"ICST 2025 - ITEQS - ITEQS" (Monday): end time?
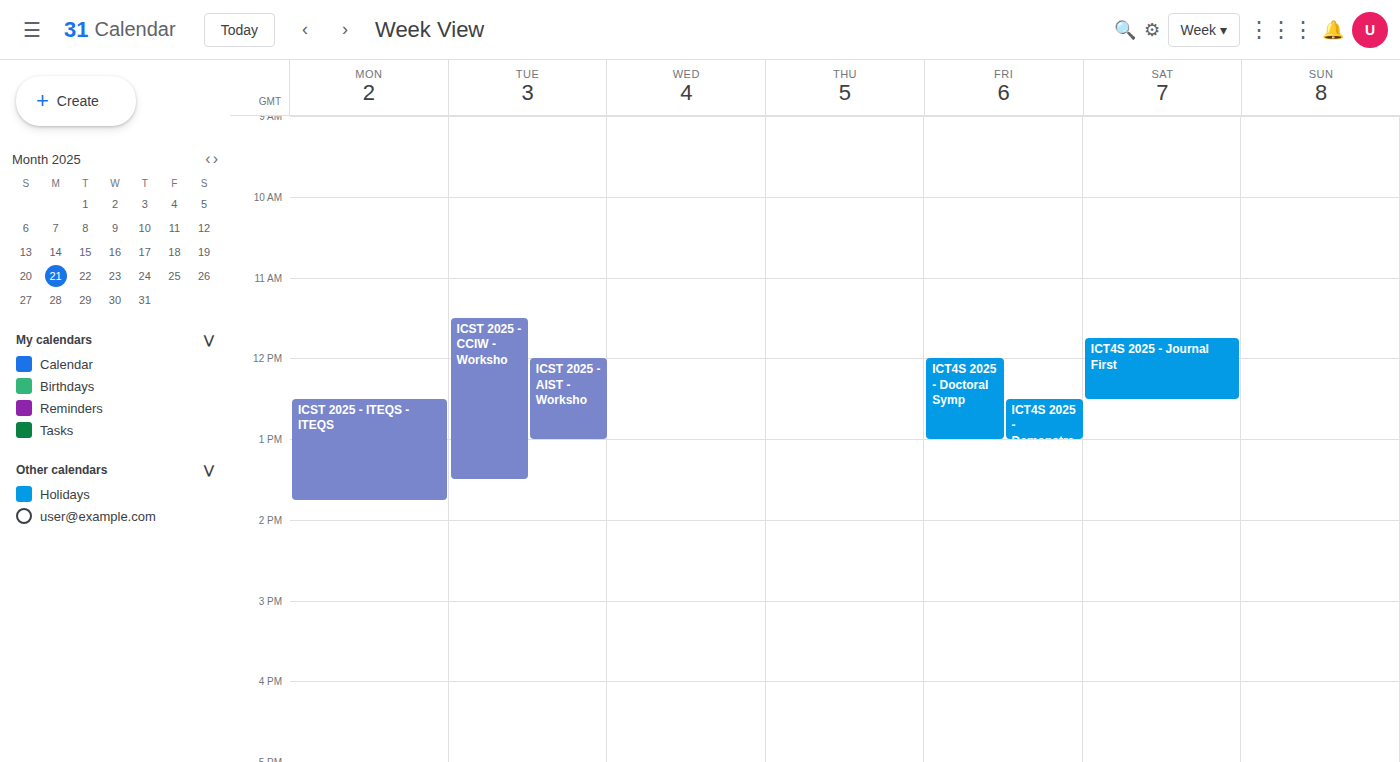
1:45 PM